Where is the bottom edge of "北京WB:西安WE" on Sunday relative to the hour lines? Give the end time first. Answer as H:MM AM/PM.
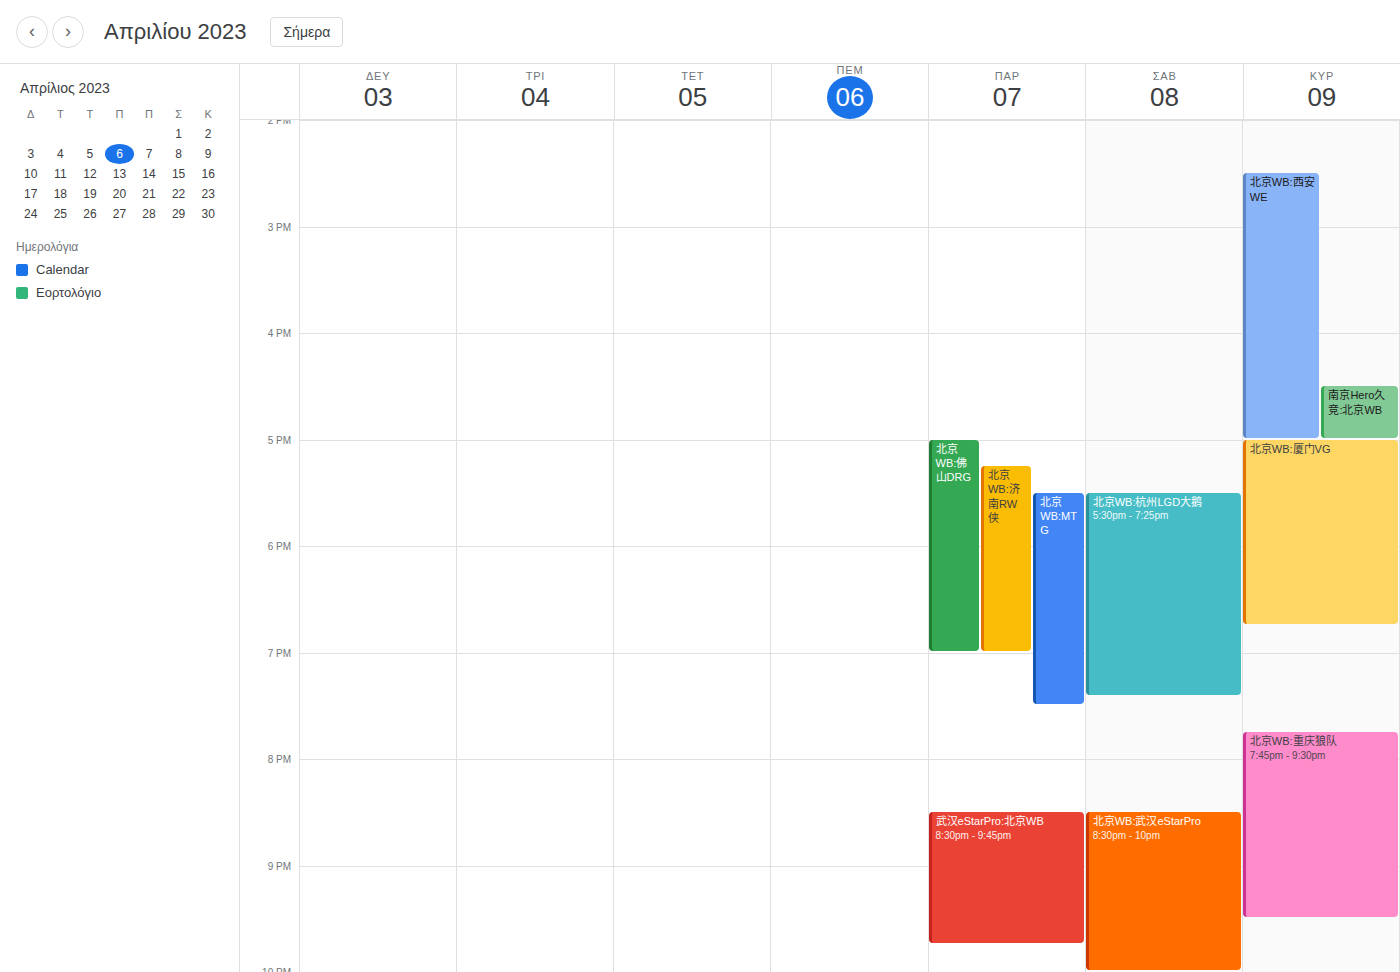
5:00 PM -- exactly on the 5 PM line.